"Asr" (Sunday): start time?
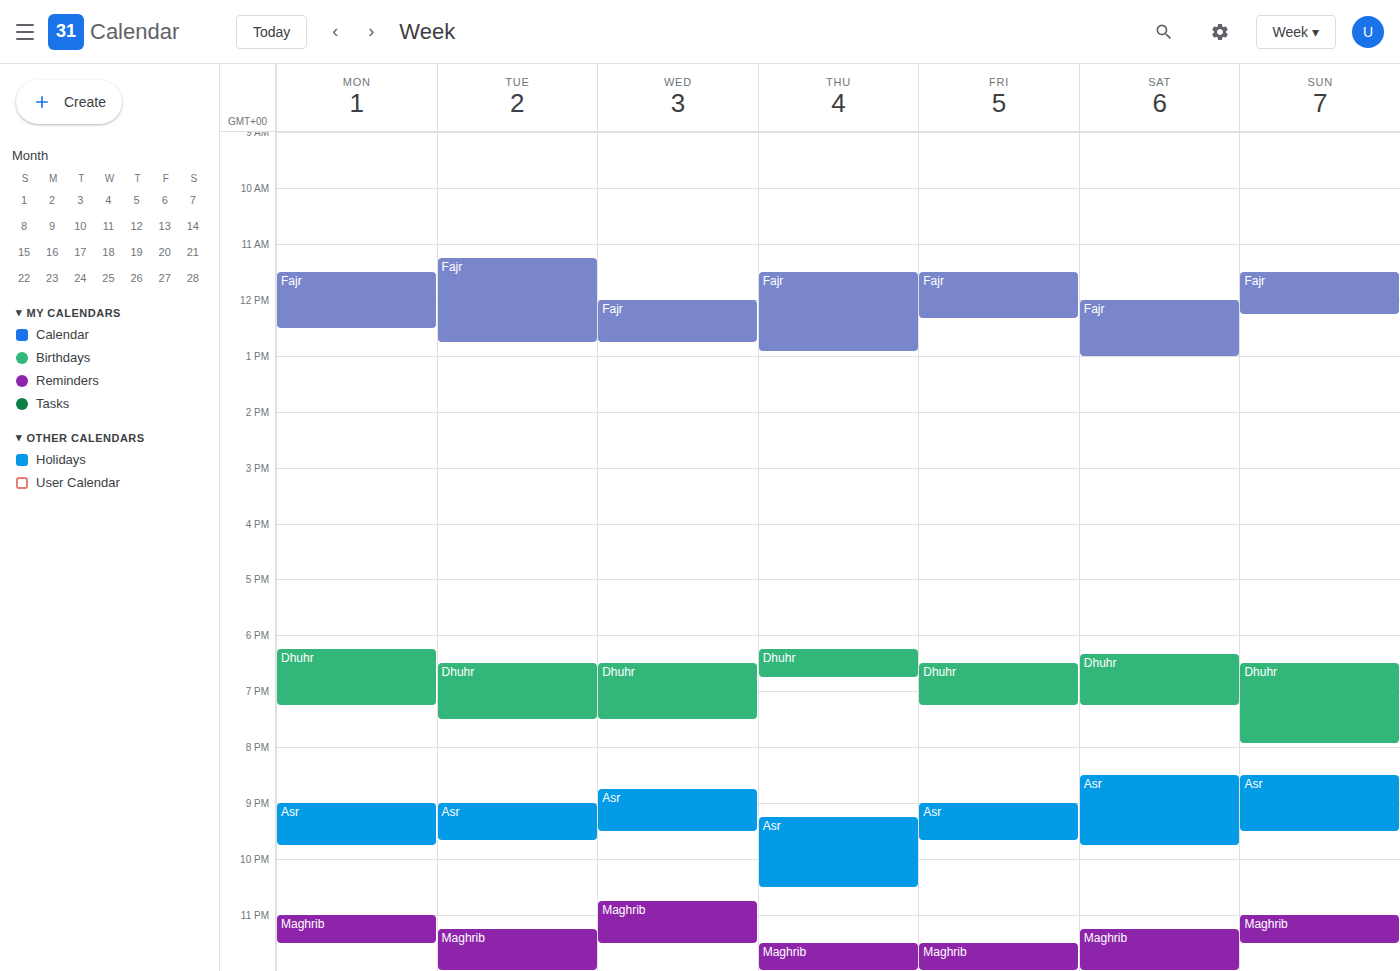
8:30 PM